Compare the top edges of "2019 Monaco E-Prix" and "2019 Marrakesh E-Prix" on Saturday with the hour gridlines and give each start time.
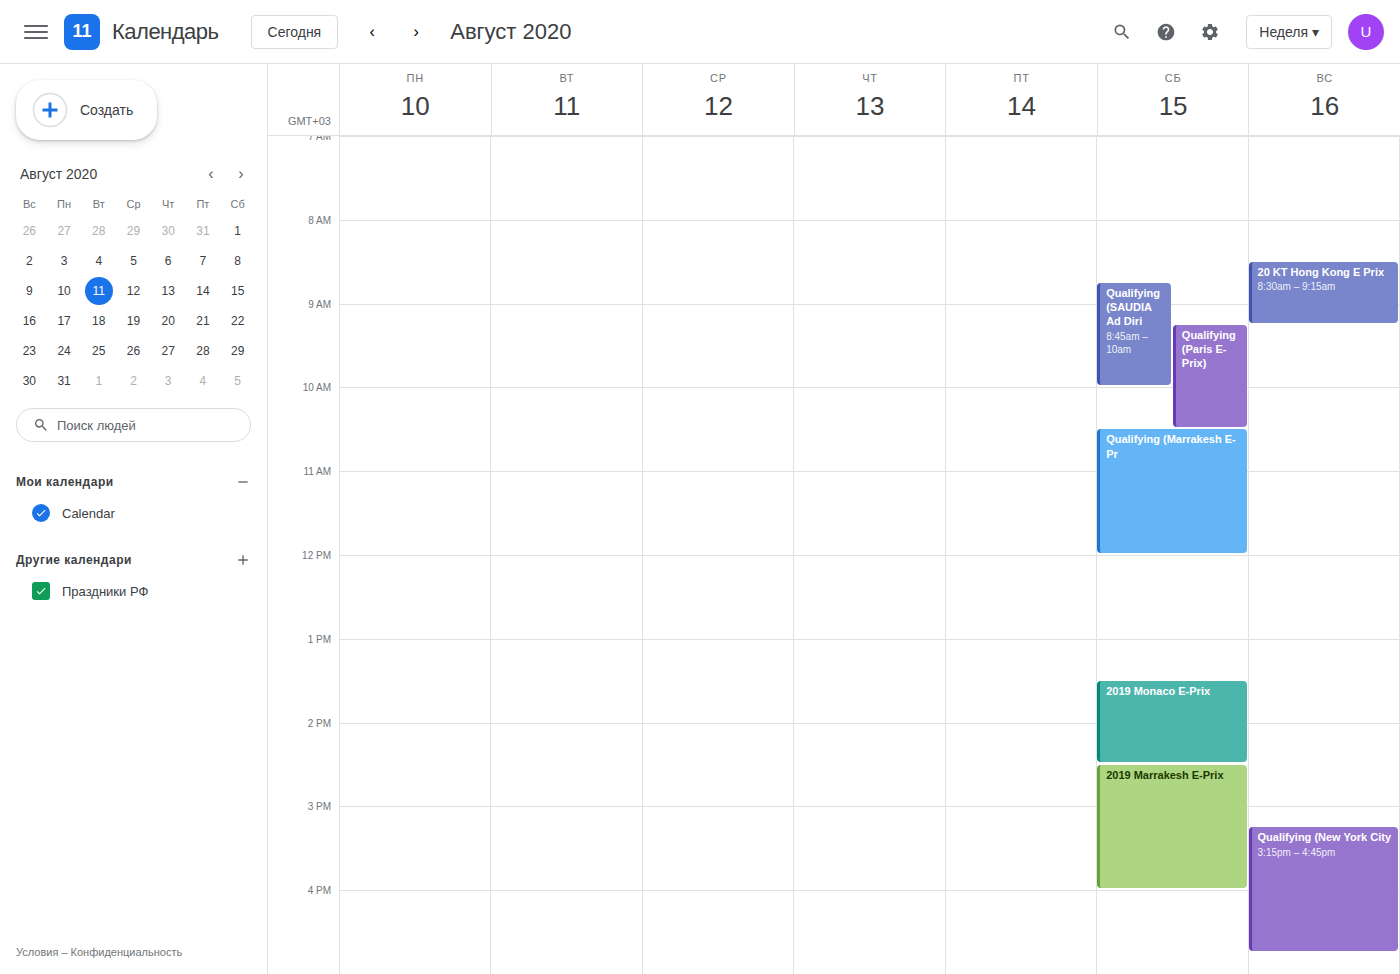
"2019 Monaco E-Prix": 1:30 PM, halfway between the 1 PM and 2 PM lines. "2019 Marrakesh E-Prix": 2:30 PM, halfway between the 2 PM and 3 PM lines.